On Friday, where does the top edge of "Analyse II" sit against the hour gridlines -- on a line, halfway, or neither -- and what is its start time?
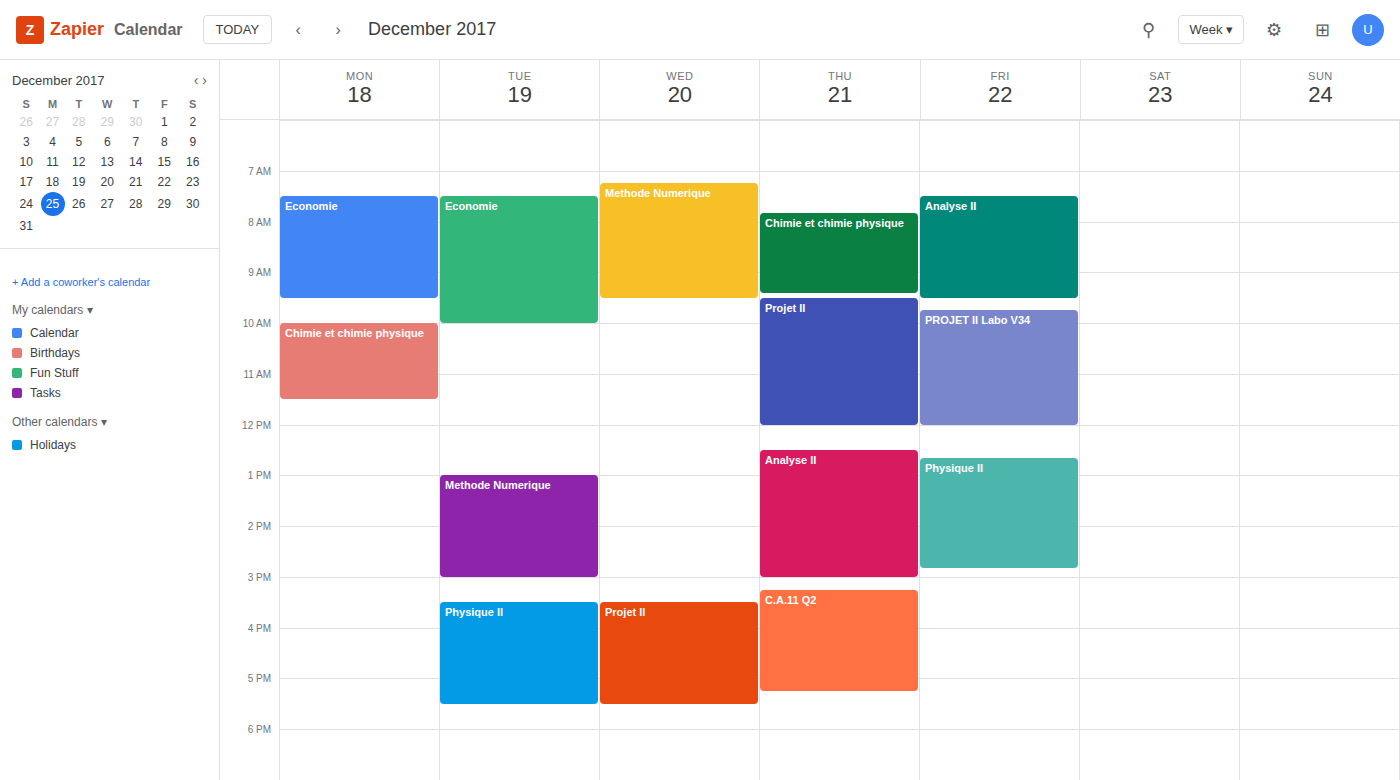
07:30 -- halfway between the 07:00 and 08:00 lines.